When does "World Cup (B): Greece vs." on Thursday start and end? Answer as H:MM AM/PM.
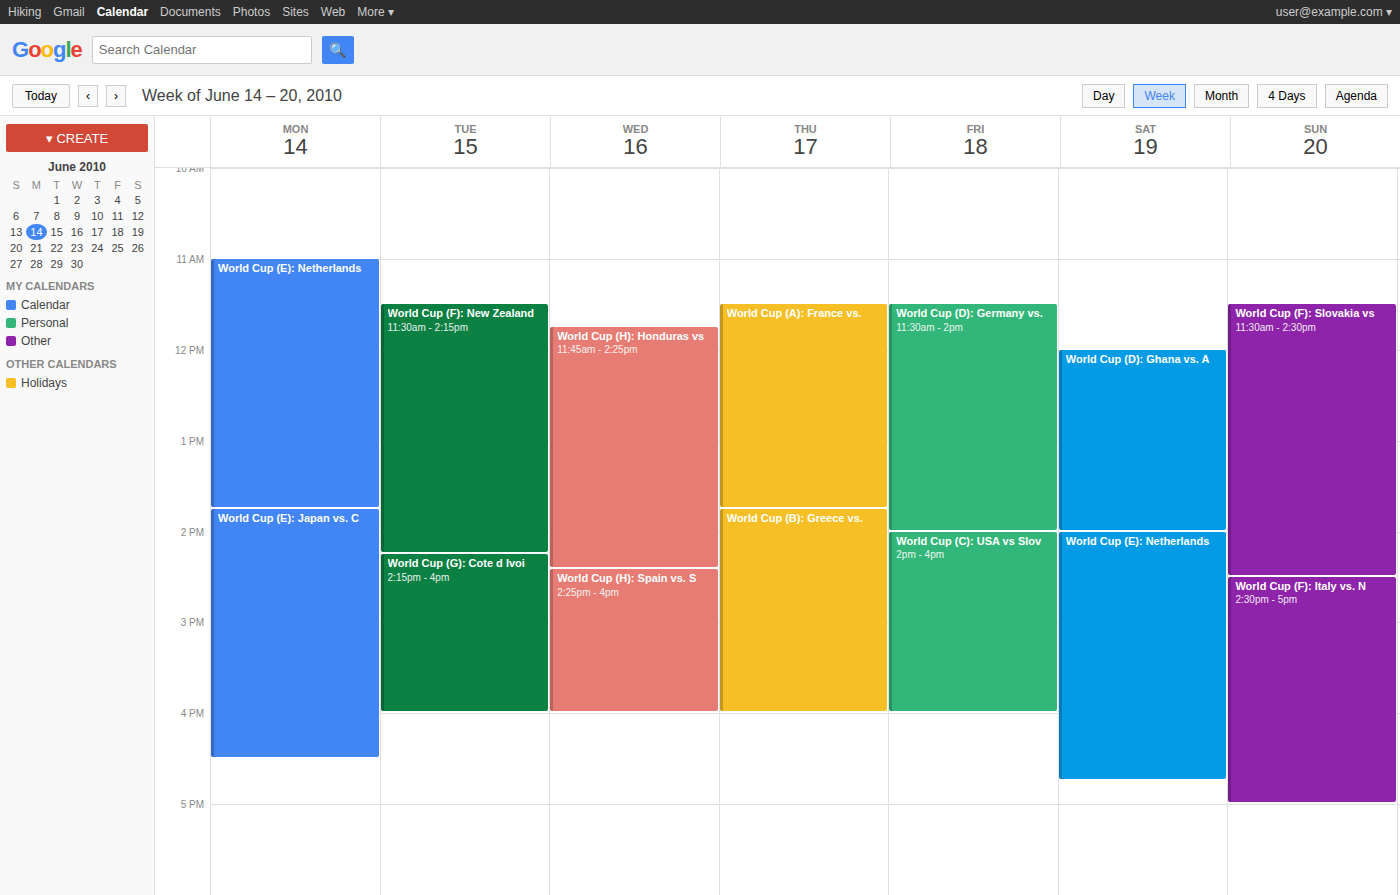
1:45 PM to 4:00 PM